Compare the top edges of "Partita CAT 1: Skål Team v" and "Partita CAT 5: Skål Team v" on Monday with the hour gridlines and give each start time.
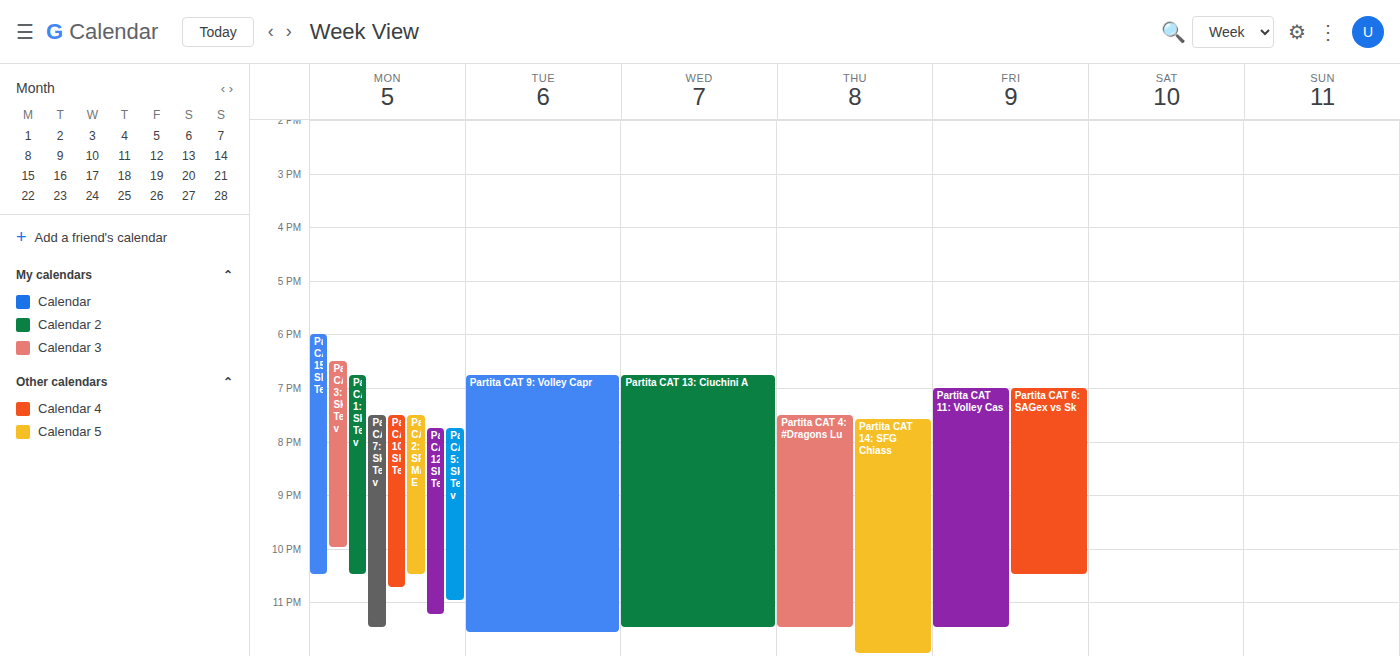
"Partita CAT 1: Skål Team v": 6:45 PM, neither: three quarters of the way from the 6 PM line to the 7 PM line. "Partita CAT 5: Skål Team v": 7:45 PM, neither: three quarters of the way from the 7 PM line to the 8 PM line.